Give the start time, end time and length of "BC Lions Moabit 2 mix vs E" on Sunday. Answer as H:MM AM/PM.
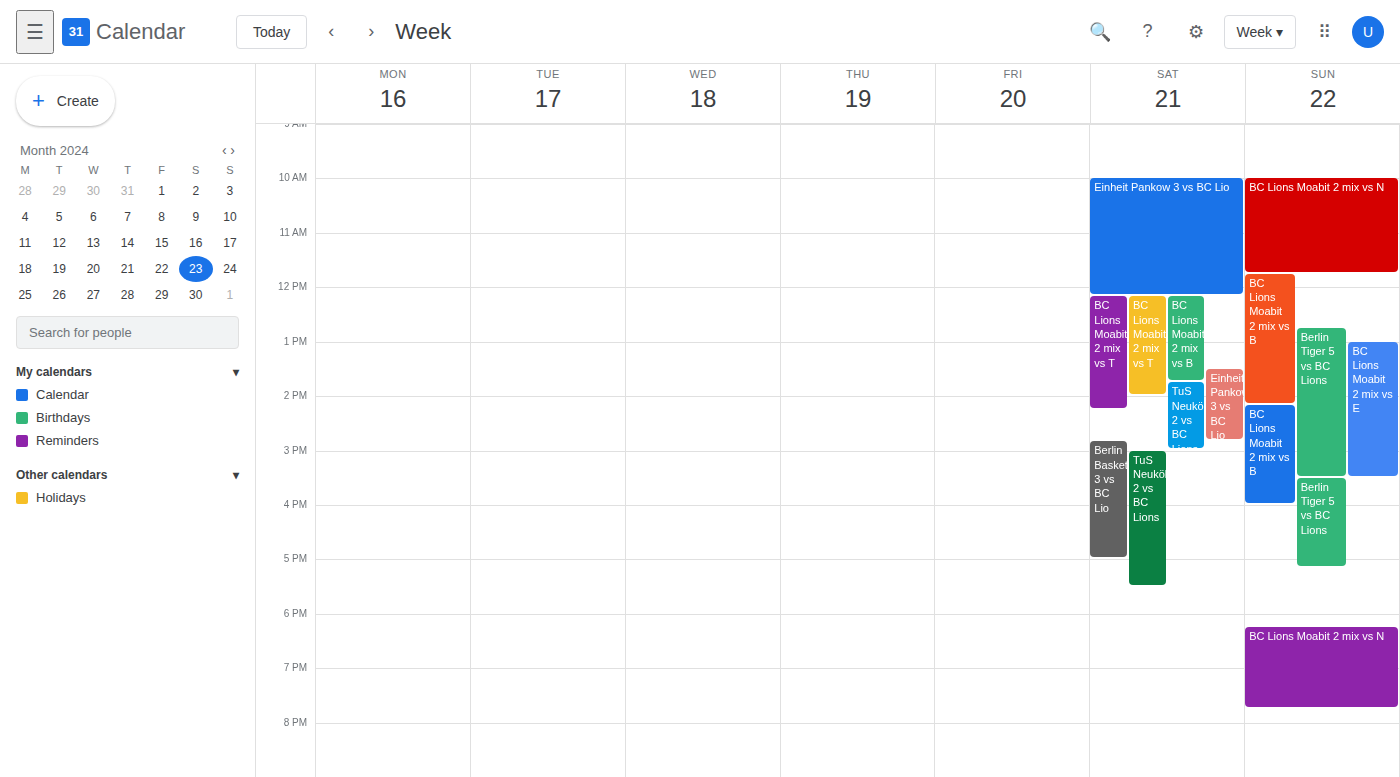
1:00 PM to 3:30 PM, 2 hours 30 minutes